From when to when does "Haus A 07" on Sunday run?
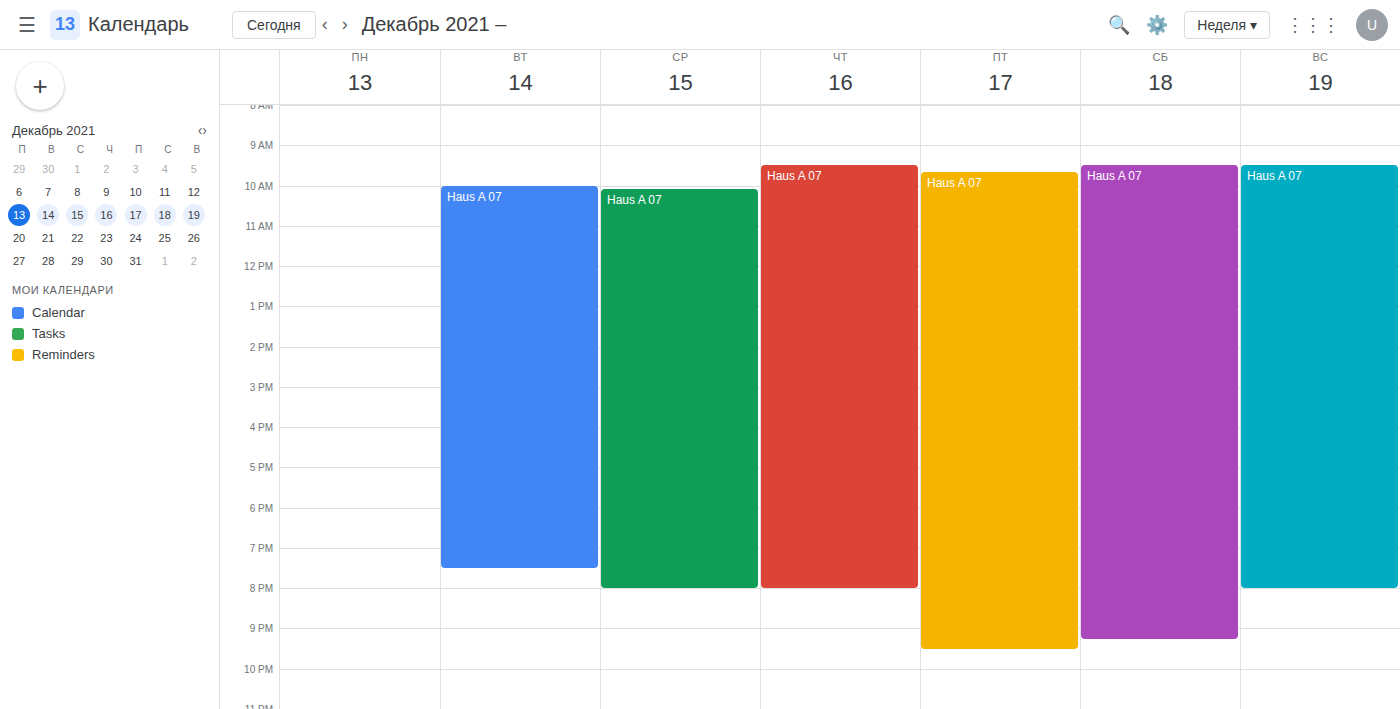
9:30 AM to 8:00 PM